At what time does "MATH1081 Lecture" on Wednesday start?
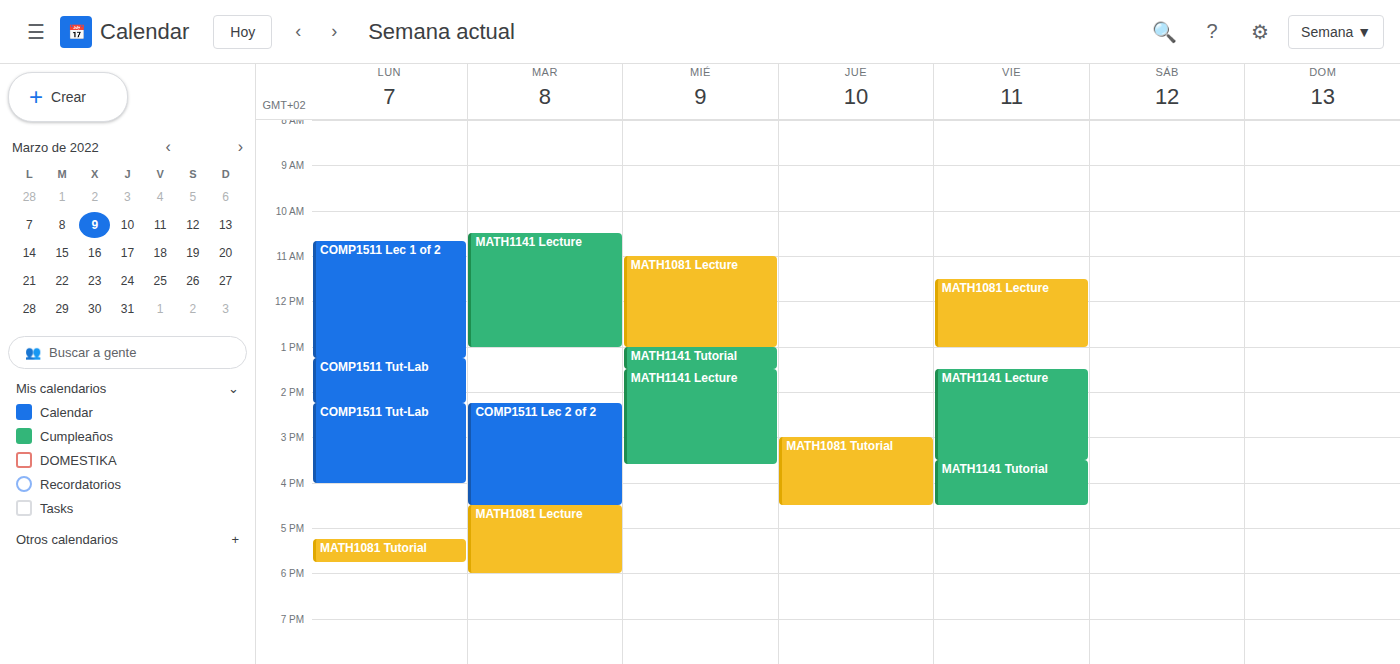
11:00 AM